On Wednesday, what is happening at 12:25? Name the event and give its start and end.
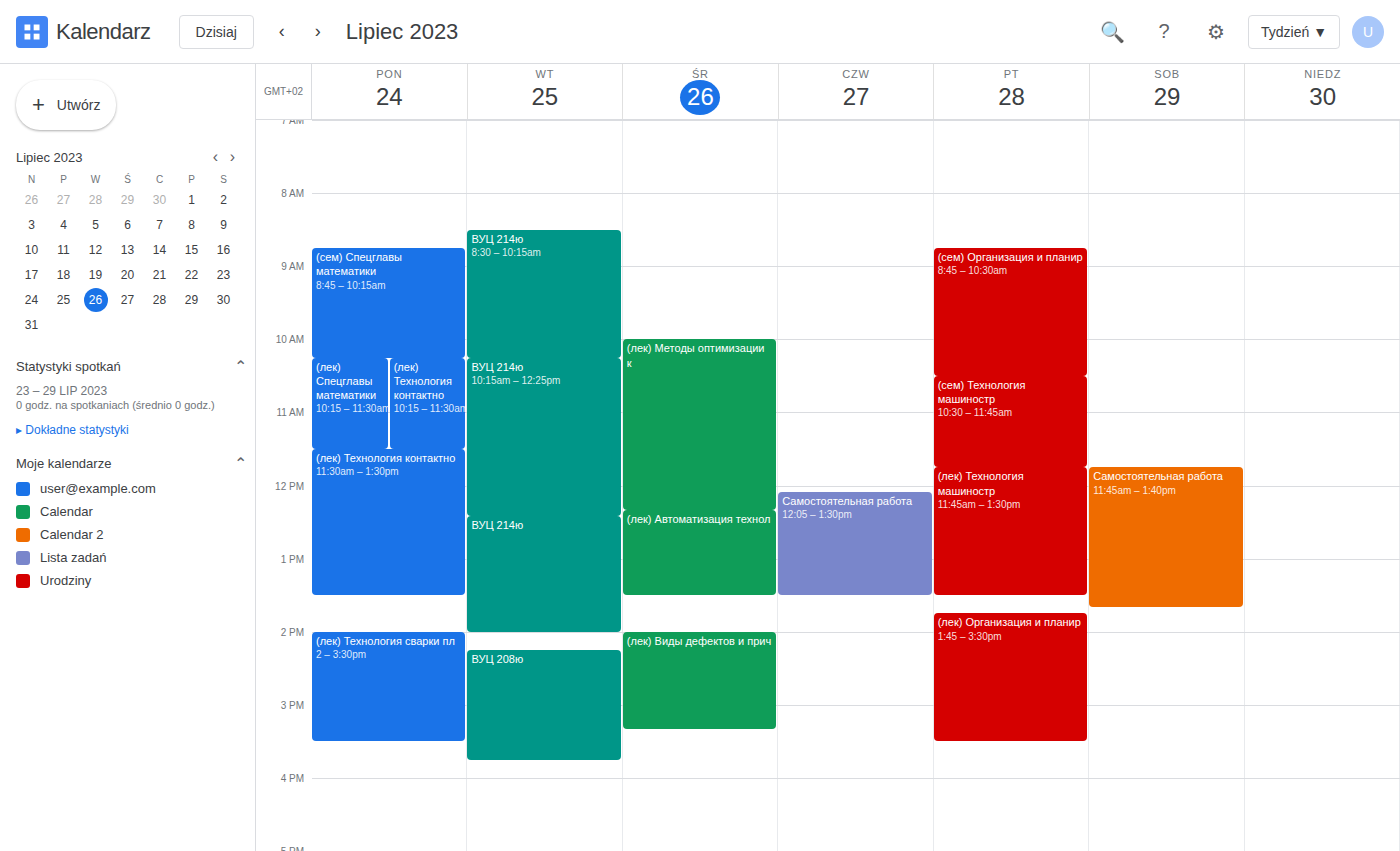
"(лек) Автоматизация технол", 12:20 to 13:30